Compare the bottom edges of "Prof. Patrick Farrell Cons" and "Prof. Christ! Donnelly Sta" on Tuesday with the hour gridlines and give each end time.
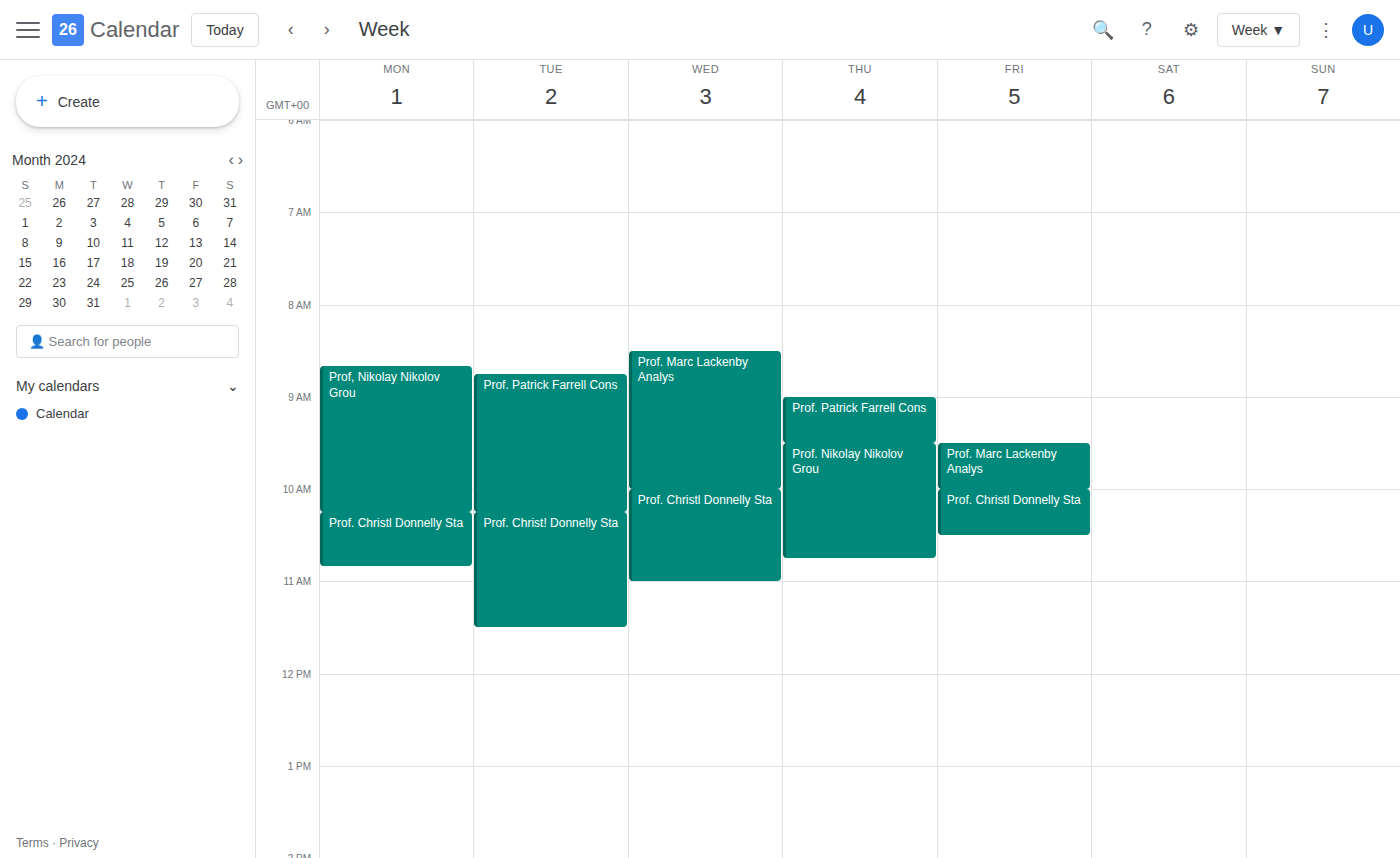
"Prof. Patrick Farrell Cons": 10:15 AM, neither: a quarter of the way from the 10 AM line to the 11 AM line. "Prof. Christ! Donnelly Sta": 11:30 AM, halfway between the 11 AM and 12 PM lines.